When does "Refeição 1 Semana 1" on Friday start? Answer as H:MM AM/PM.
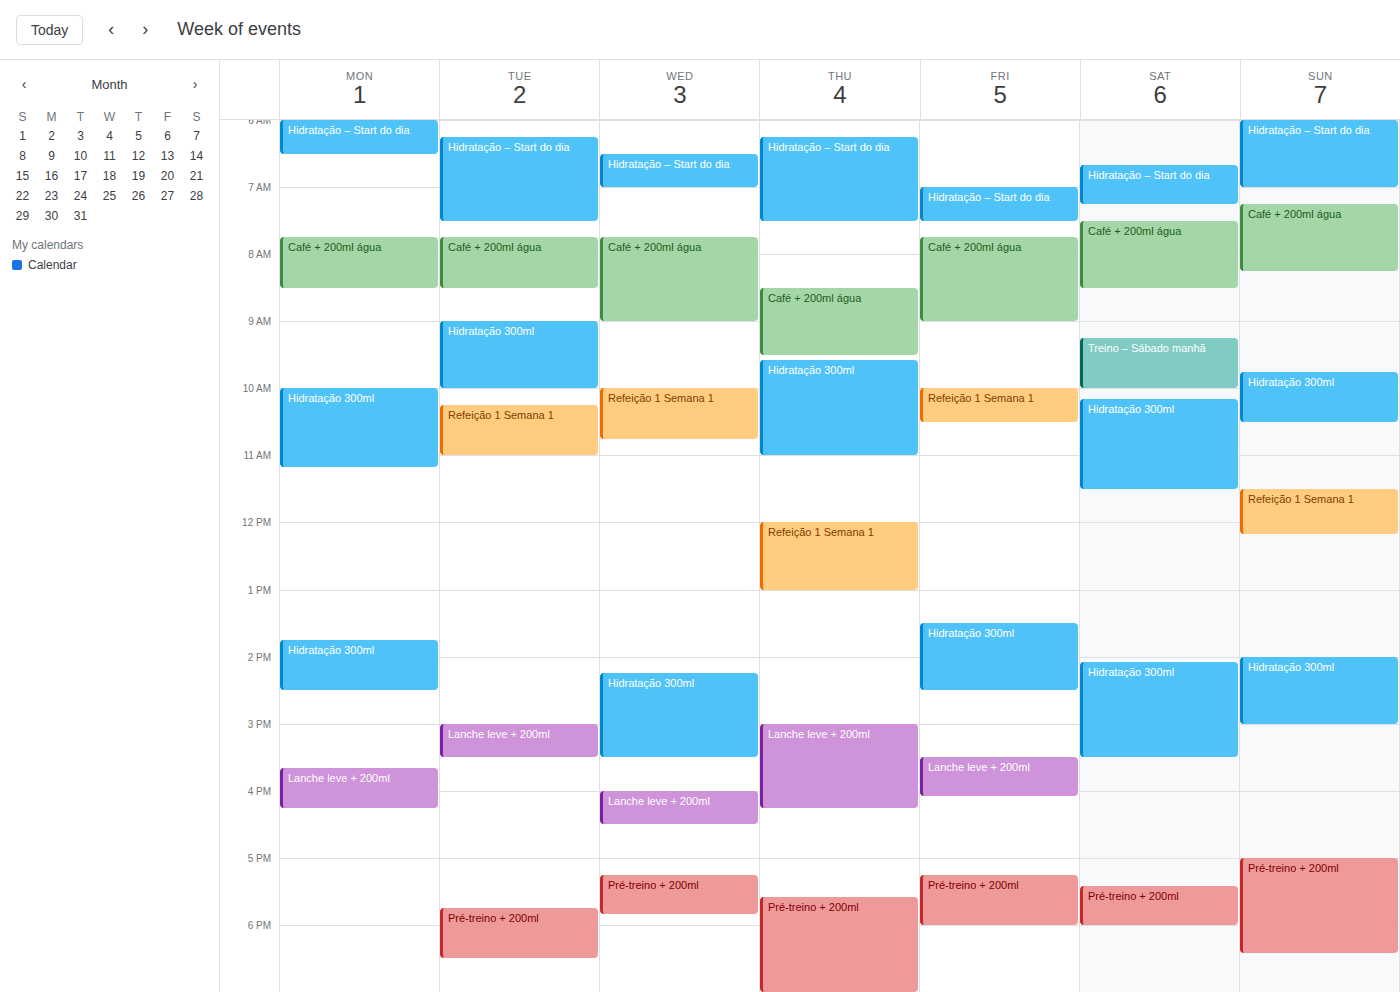
10:00 AM